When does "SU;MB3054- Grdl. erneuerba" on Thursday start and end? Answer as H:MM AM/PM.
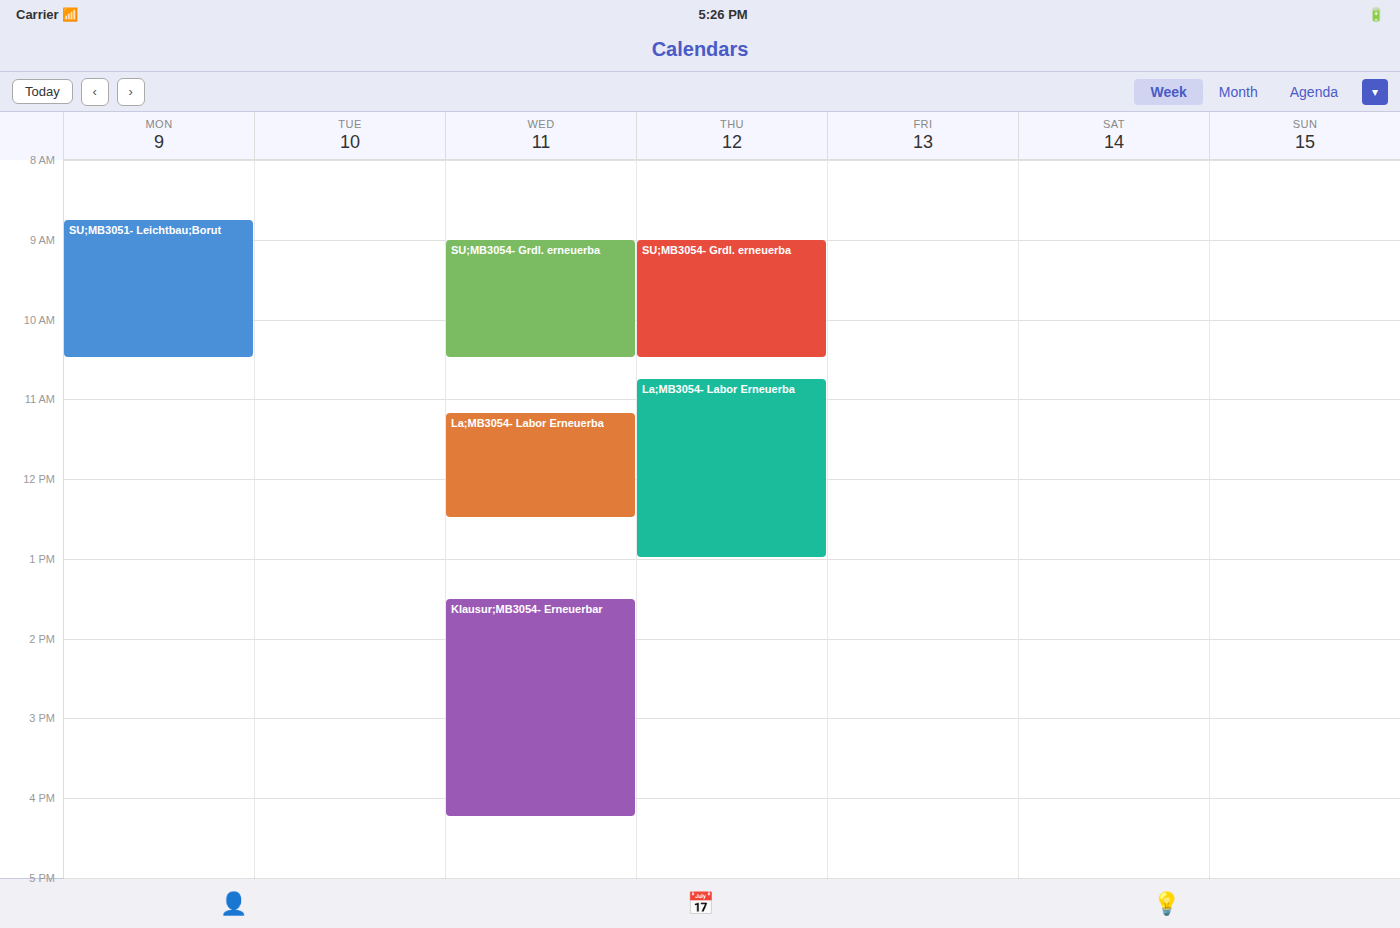
9:00 AM to 10:30 AM